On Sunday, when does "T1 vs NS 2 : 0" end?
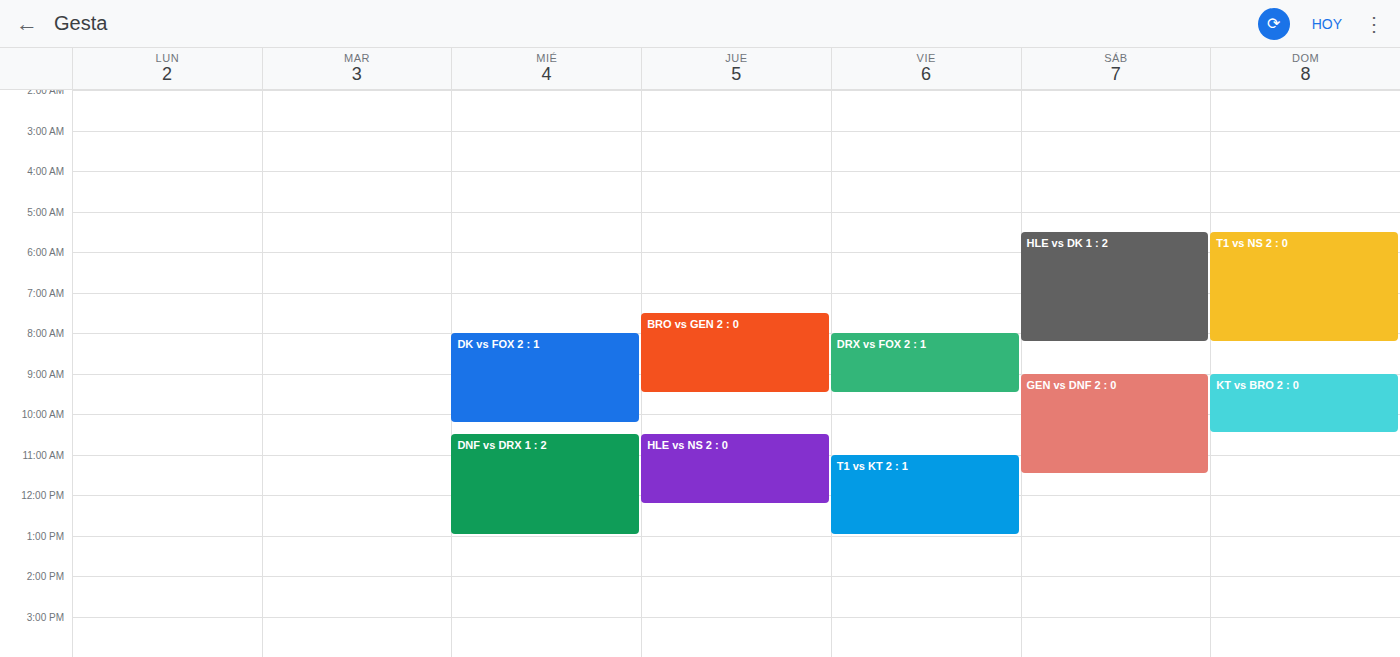
8:15 AM